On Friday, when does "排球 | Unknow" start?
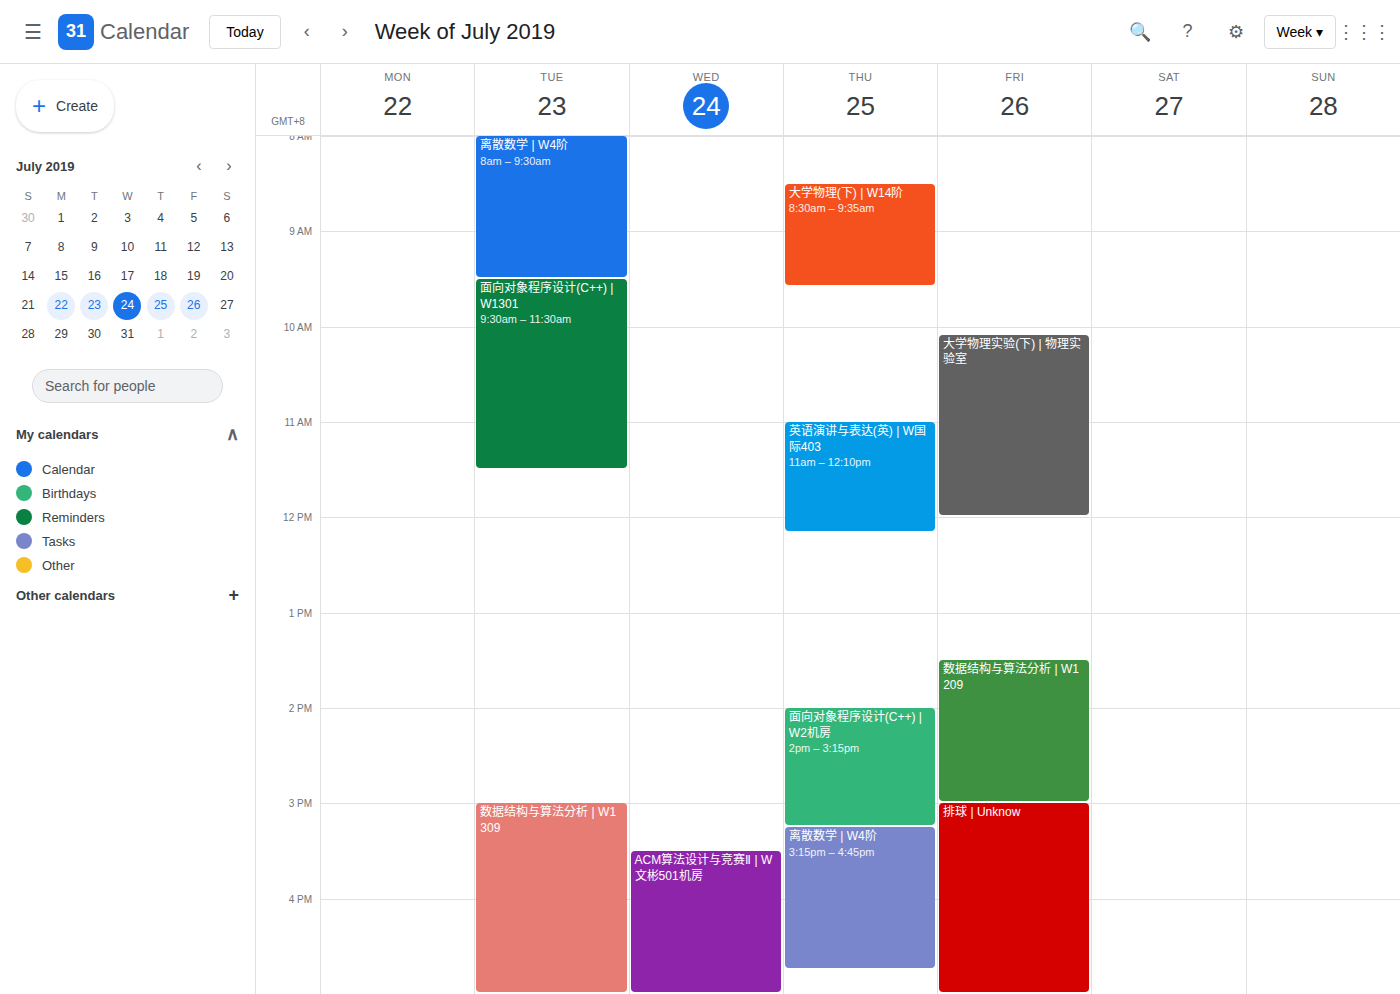
3:00 PM